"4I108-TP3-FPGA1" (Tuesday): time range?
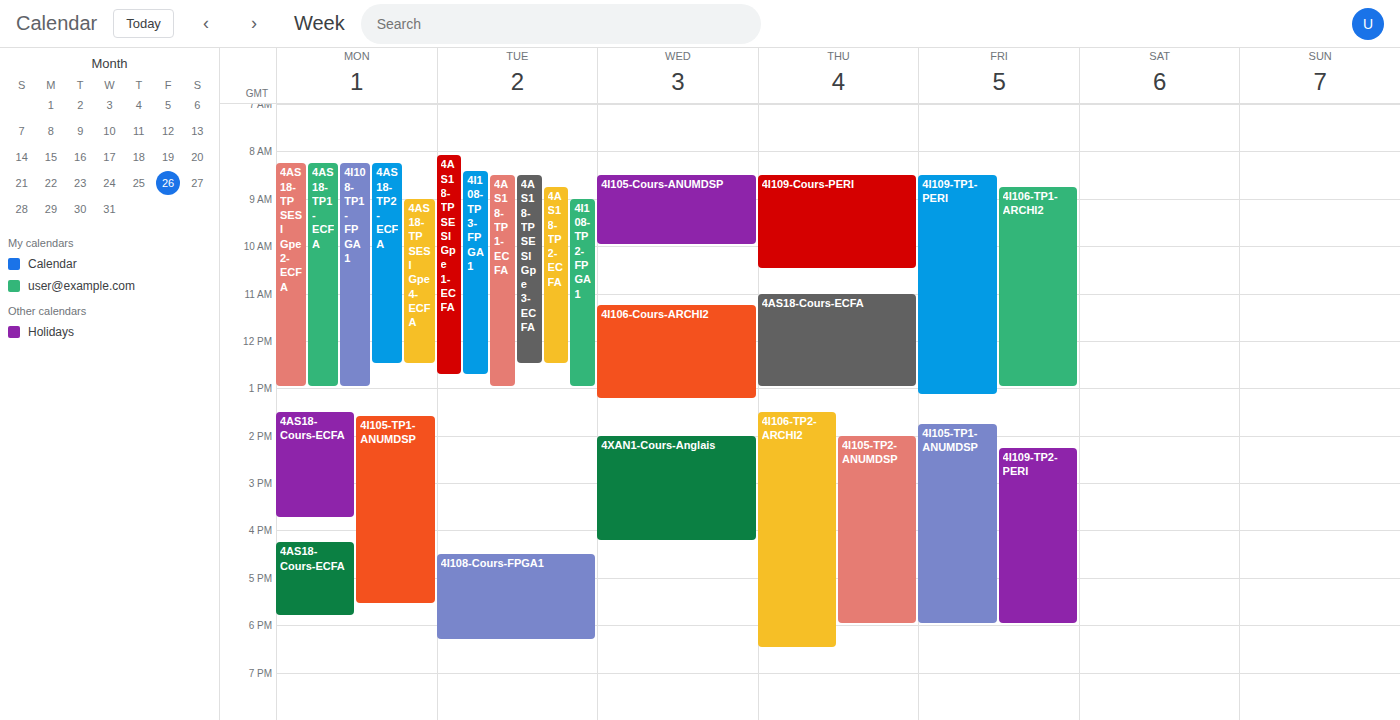
8:25 AM to 12:45 PM